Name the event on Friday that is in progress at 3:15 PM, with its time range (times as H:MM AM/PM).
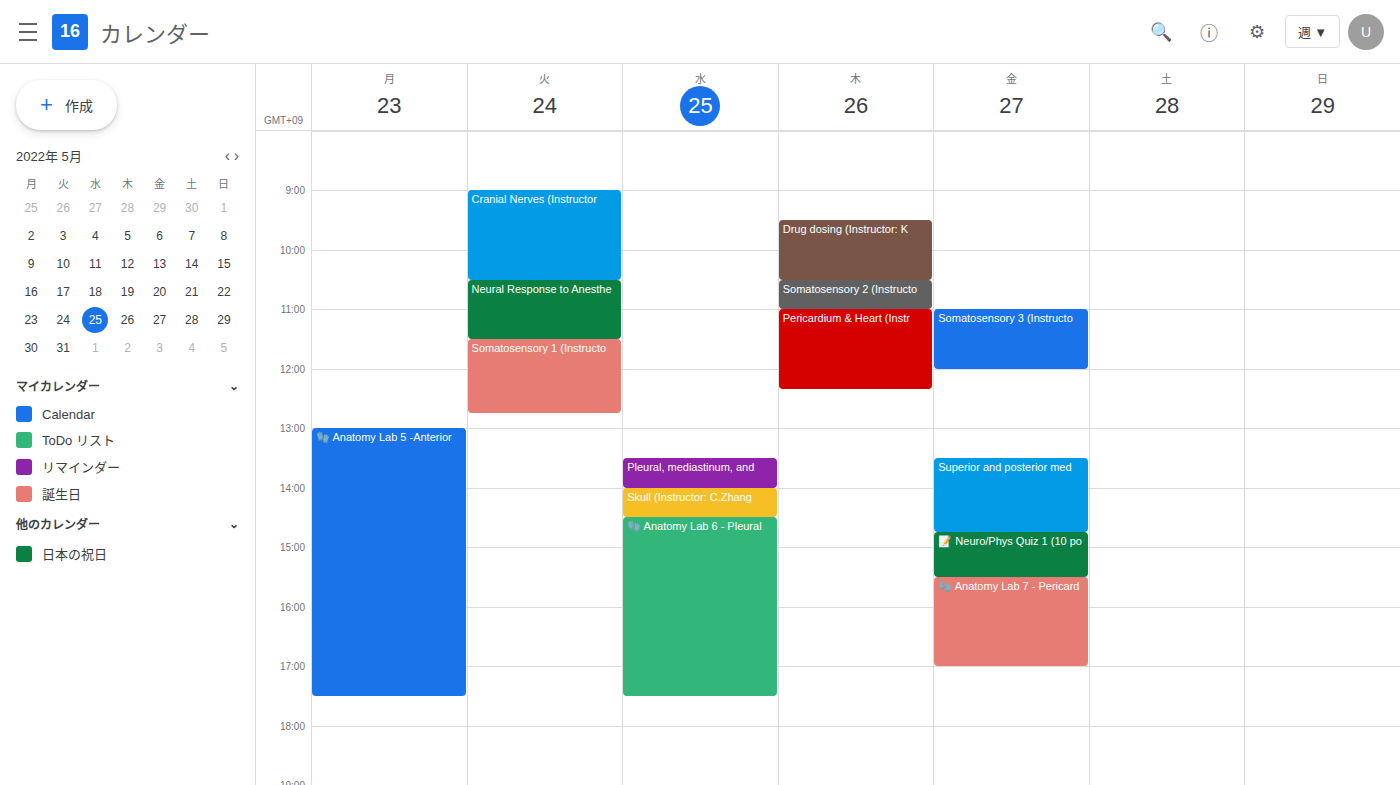
"📝 Neuro/Phys Quiz 1 (10 po", 2:45 PM to 3:30 PM